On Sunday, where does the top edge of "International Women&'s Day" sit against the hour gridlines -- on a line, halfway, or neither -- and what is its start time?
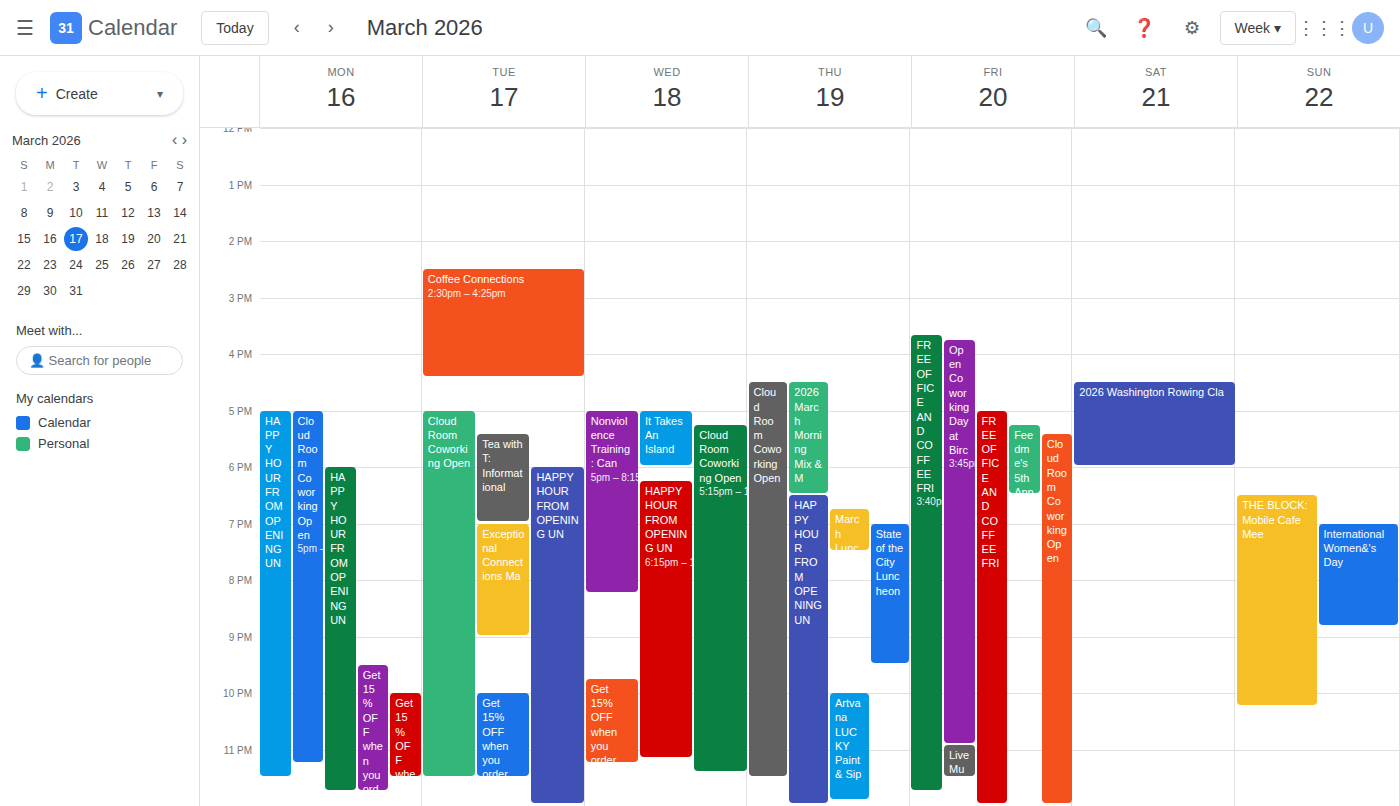
7:00 PM -- exactly on the 7 PM line.